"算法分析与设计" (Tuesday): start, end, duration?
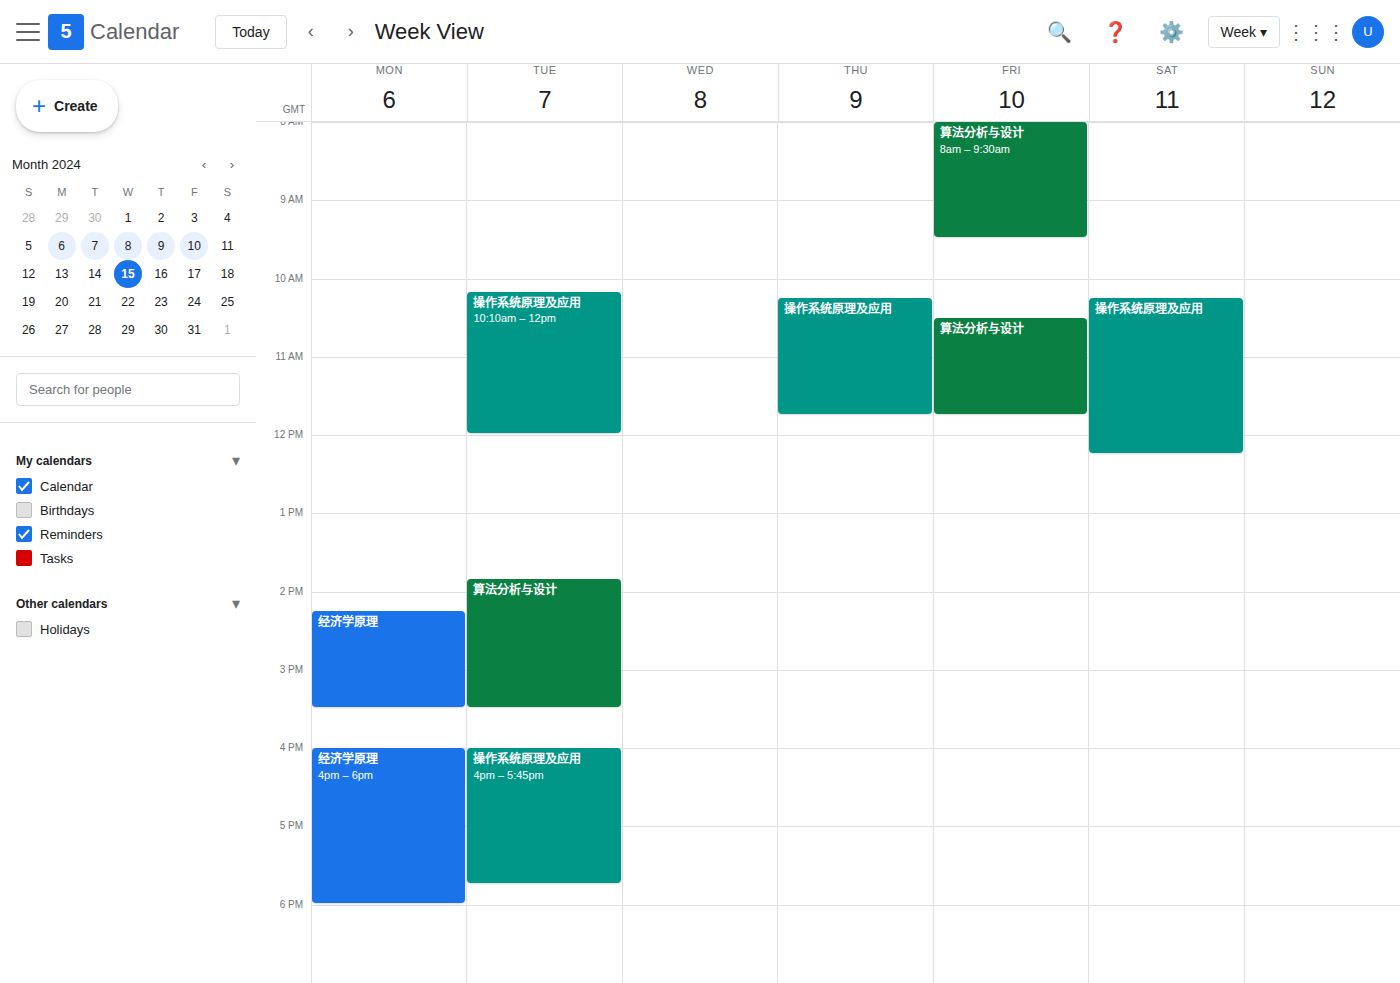
1:50 PM to 3:30 PM, 1 hour 40 minutes